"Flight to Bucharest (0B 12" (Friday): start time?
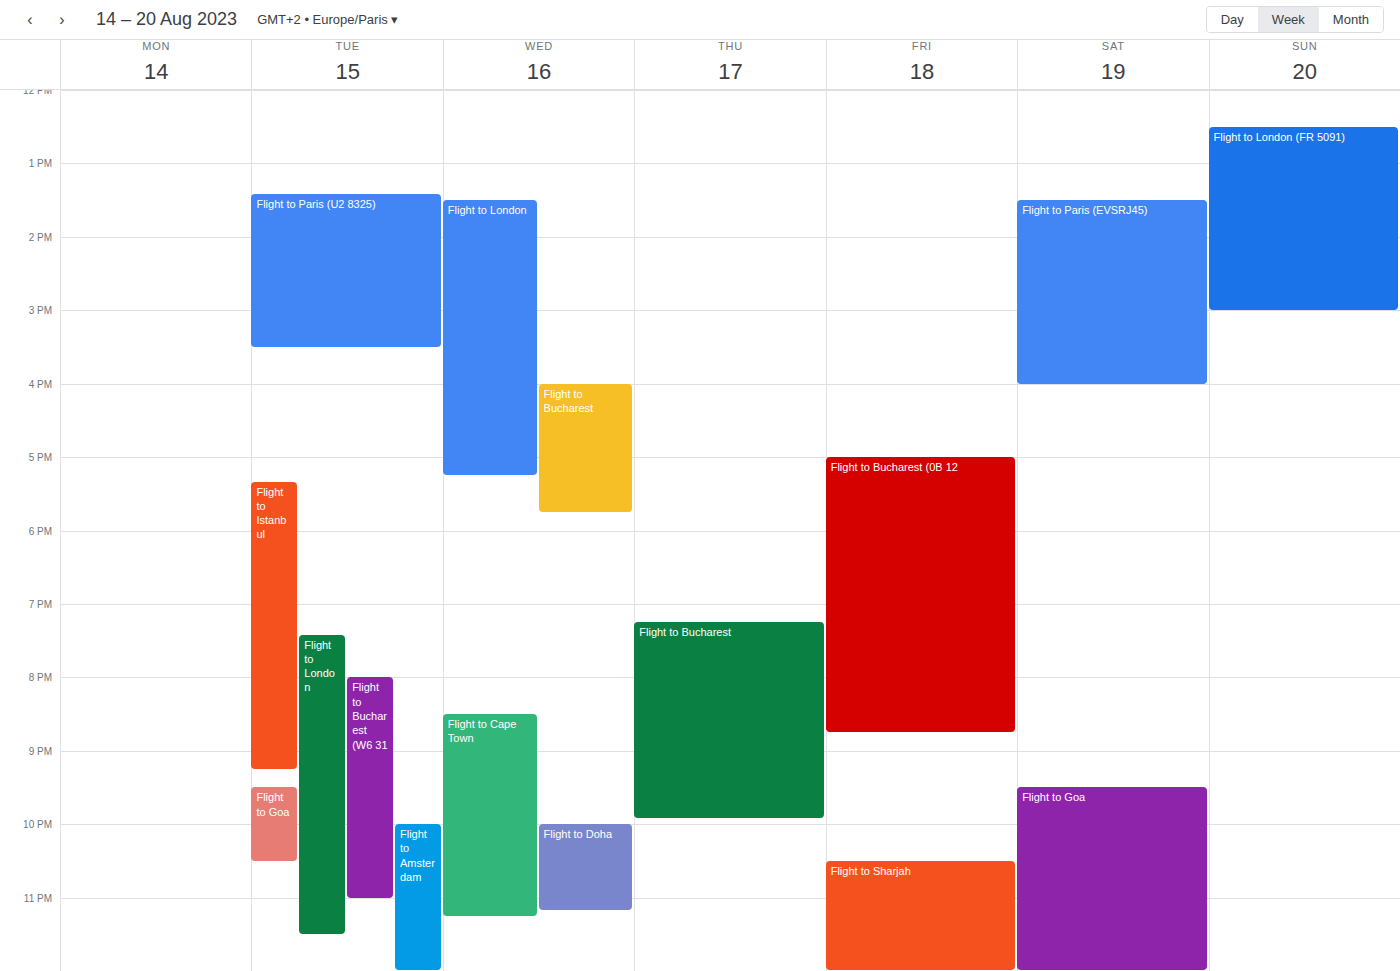
5:00 PM